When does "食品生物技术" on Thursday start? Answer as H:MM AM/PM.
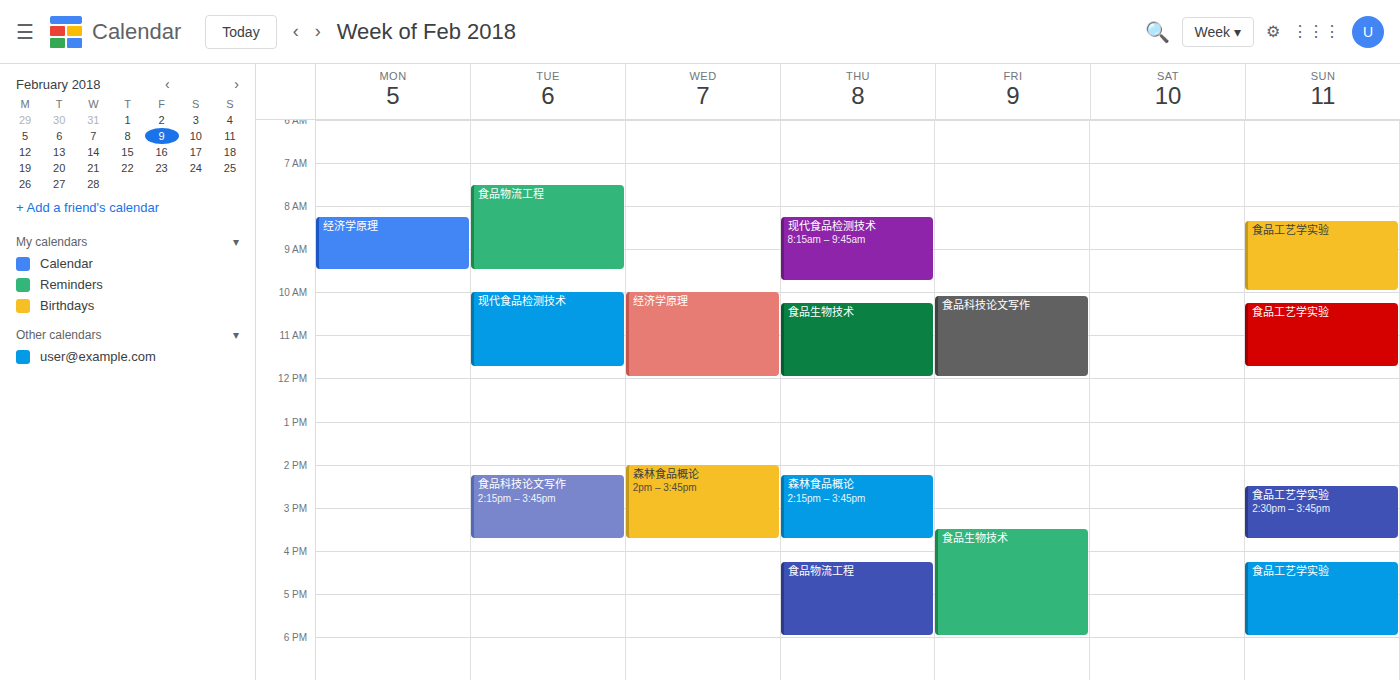
10:15 AM